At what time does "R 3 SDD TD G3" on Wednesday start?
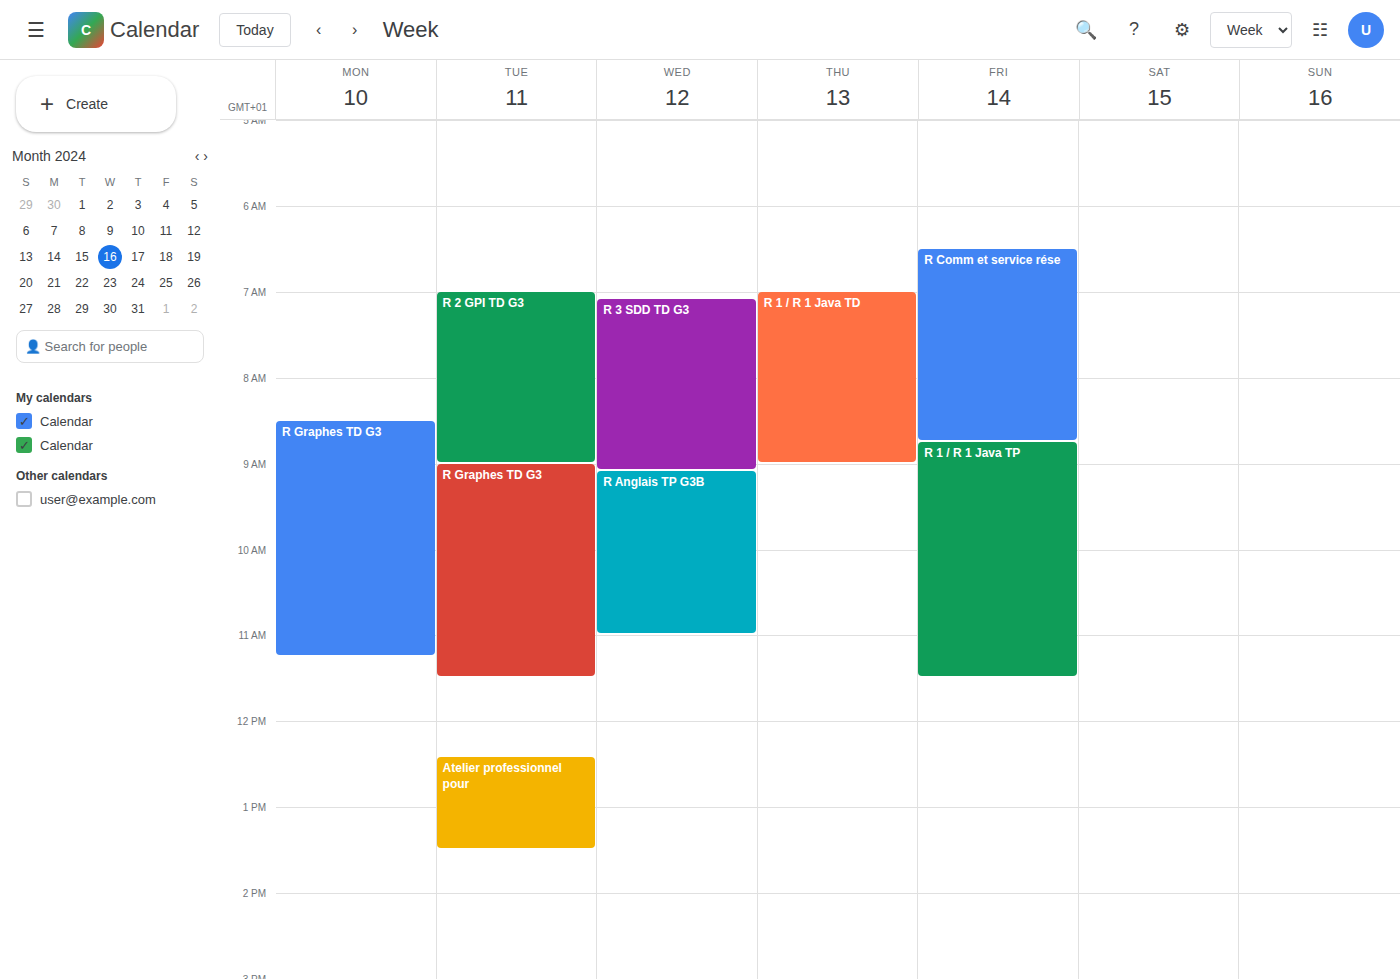
7:05 AM